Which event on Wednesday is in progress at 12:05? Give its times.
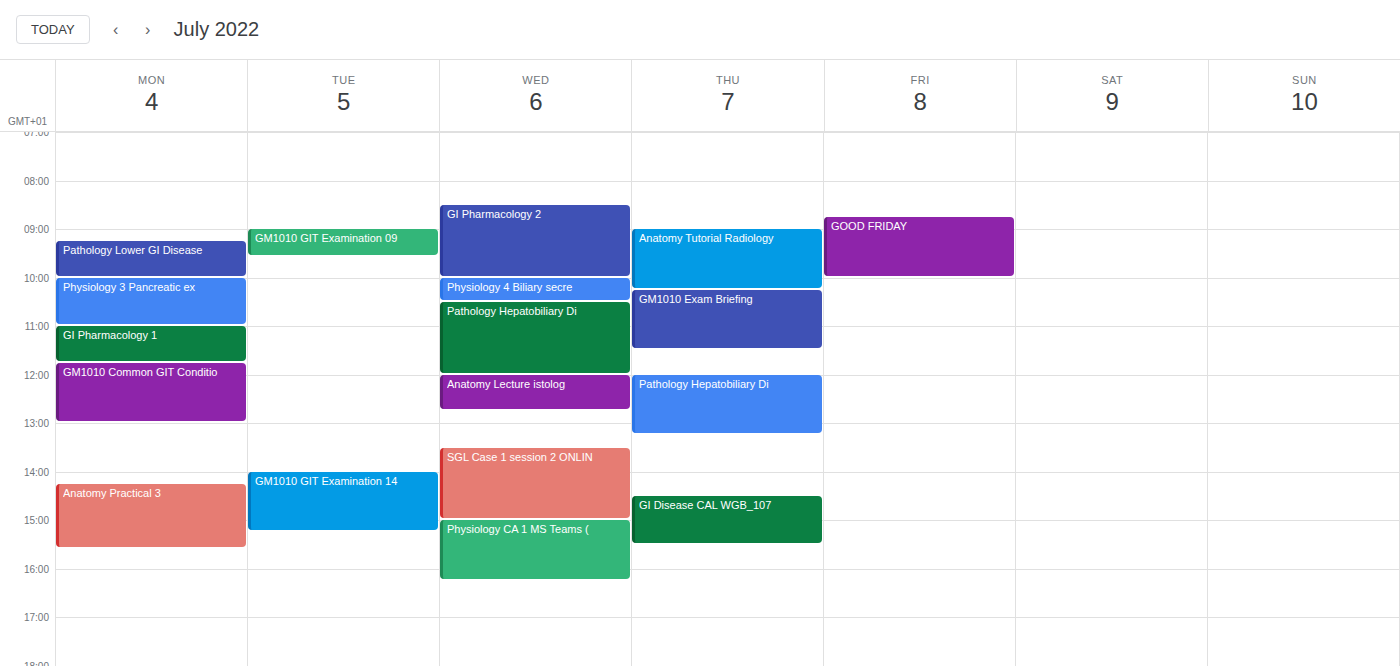
"Anatomy Lecture istolog", 12:00 to 12:45